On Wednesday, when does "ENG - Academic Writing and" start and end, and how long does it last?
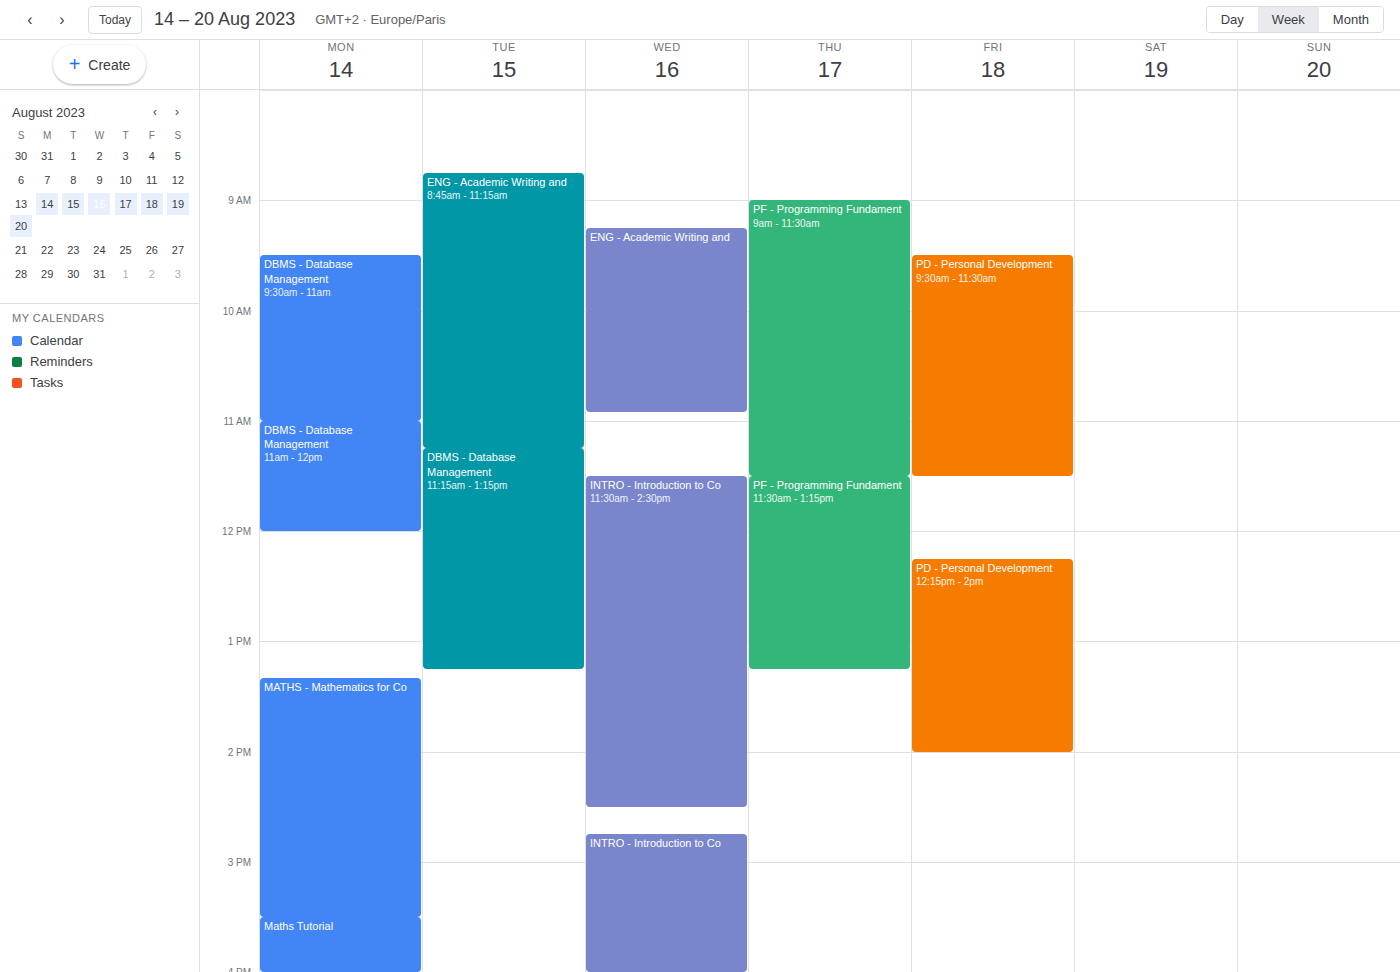
9:15 AM to 10:55 AM, 1 hour 40 minutes